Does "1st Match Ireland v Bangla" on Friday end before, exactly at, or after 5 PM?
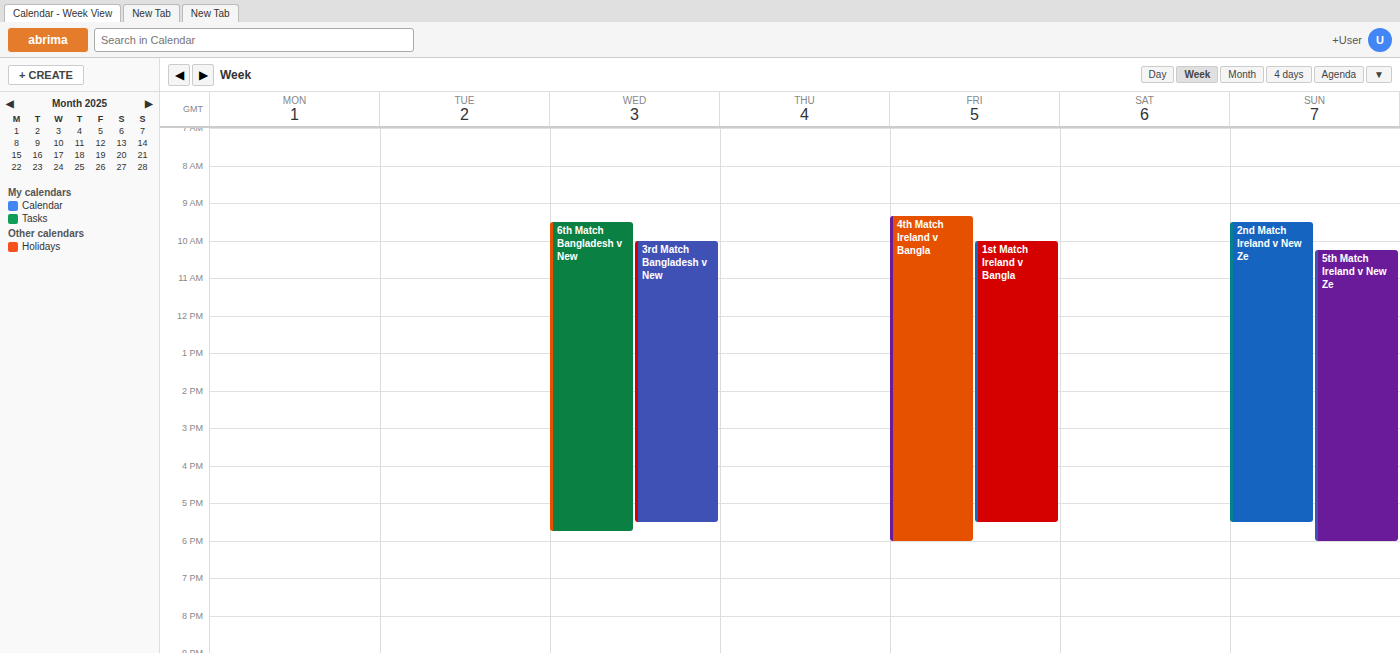
5:30 PM -- after 5 PM, 30 minutes below the 5 PM line.